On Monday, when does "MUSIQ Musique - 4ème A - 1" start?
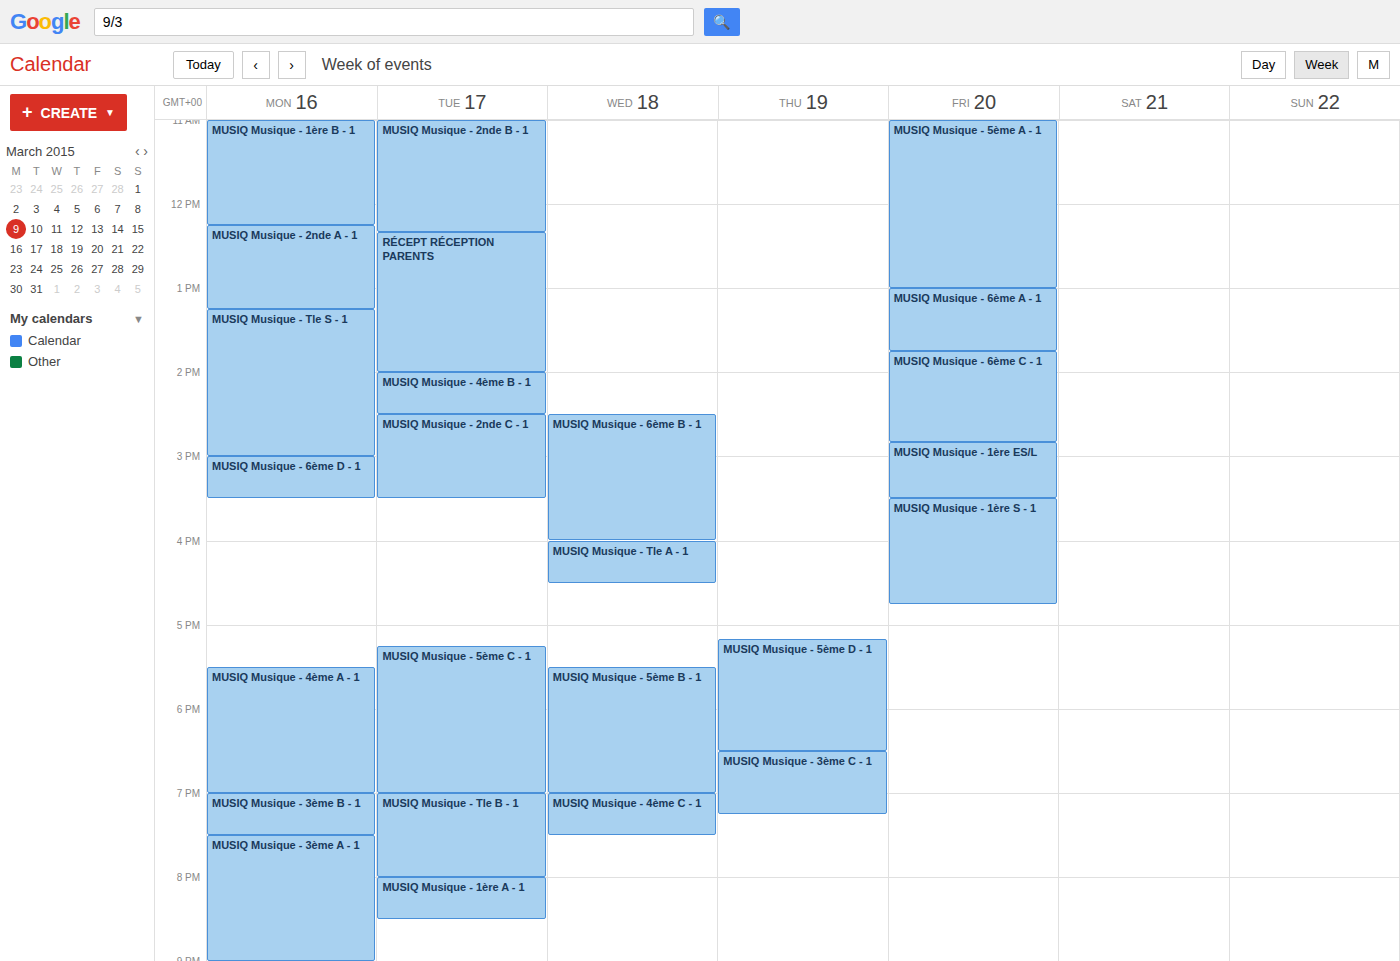
5:30 PM